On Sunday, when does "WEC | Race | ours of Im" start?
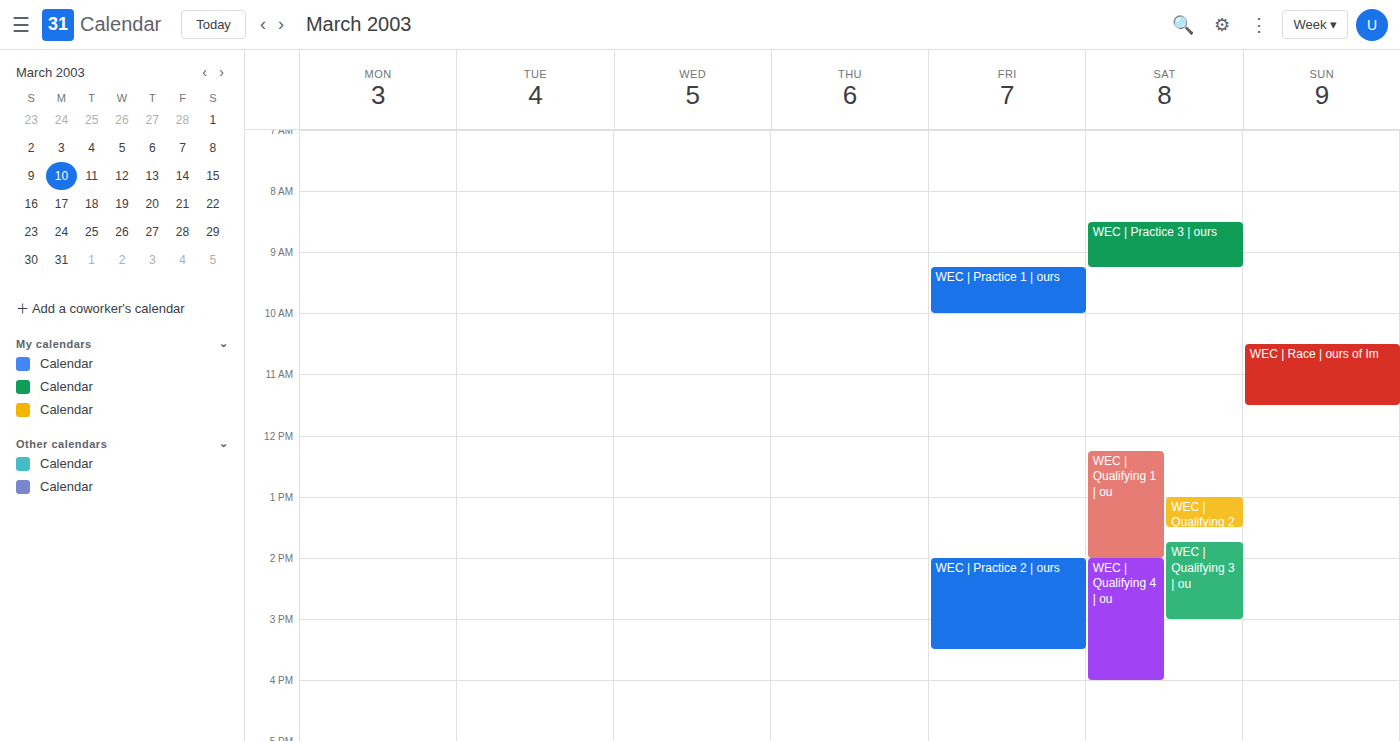
10:30 AM